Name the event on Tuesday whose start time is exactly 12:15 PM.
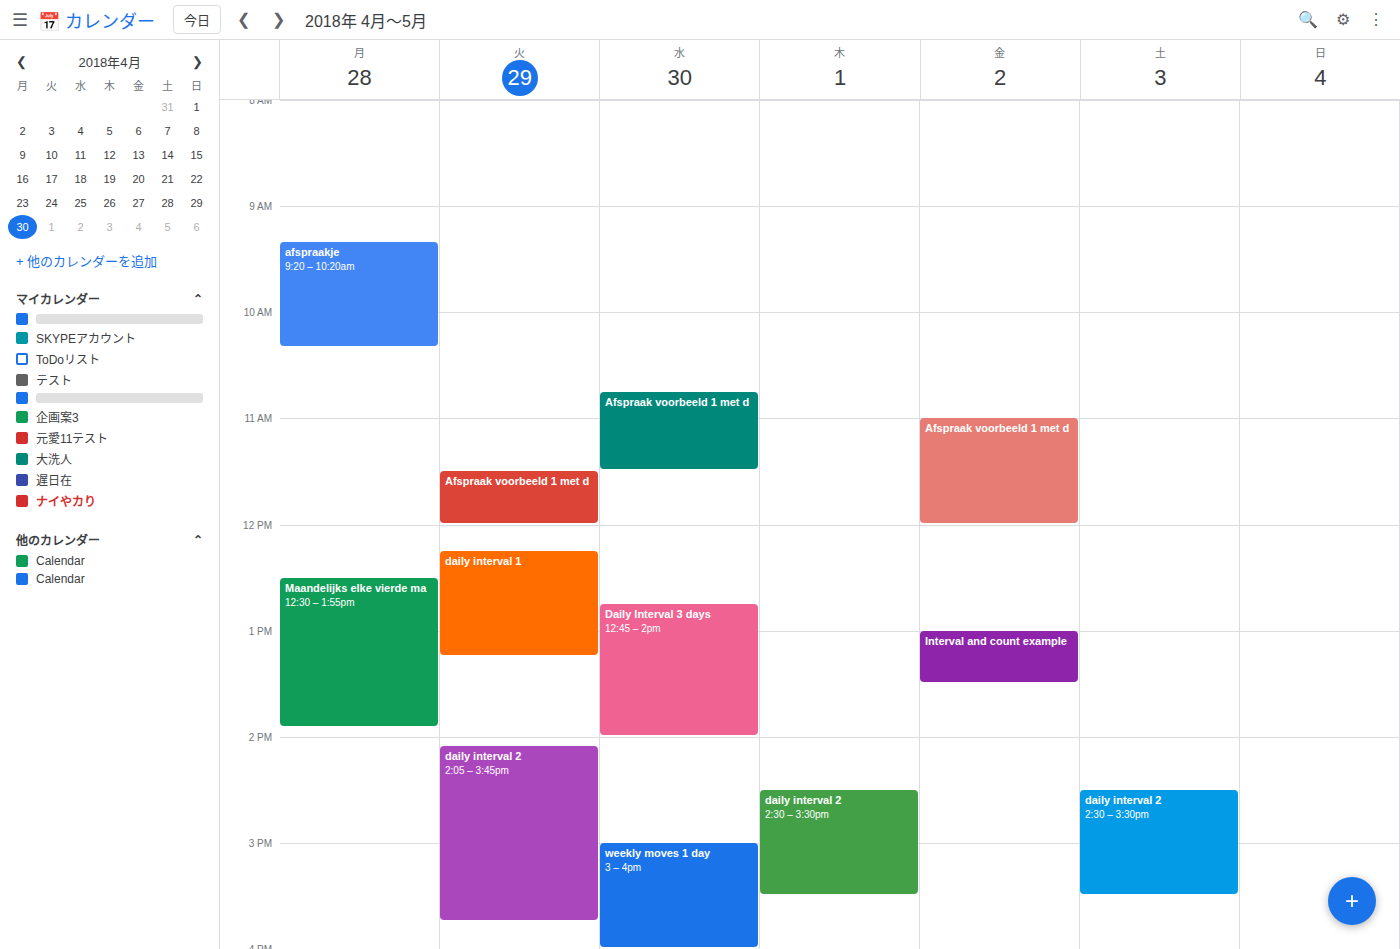
"daily interval 1"